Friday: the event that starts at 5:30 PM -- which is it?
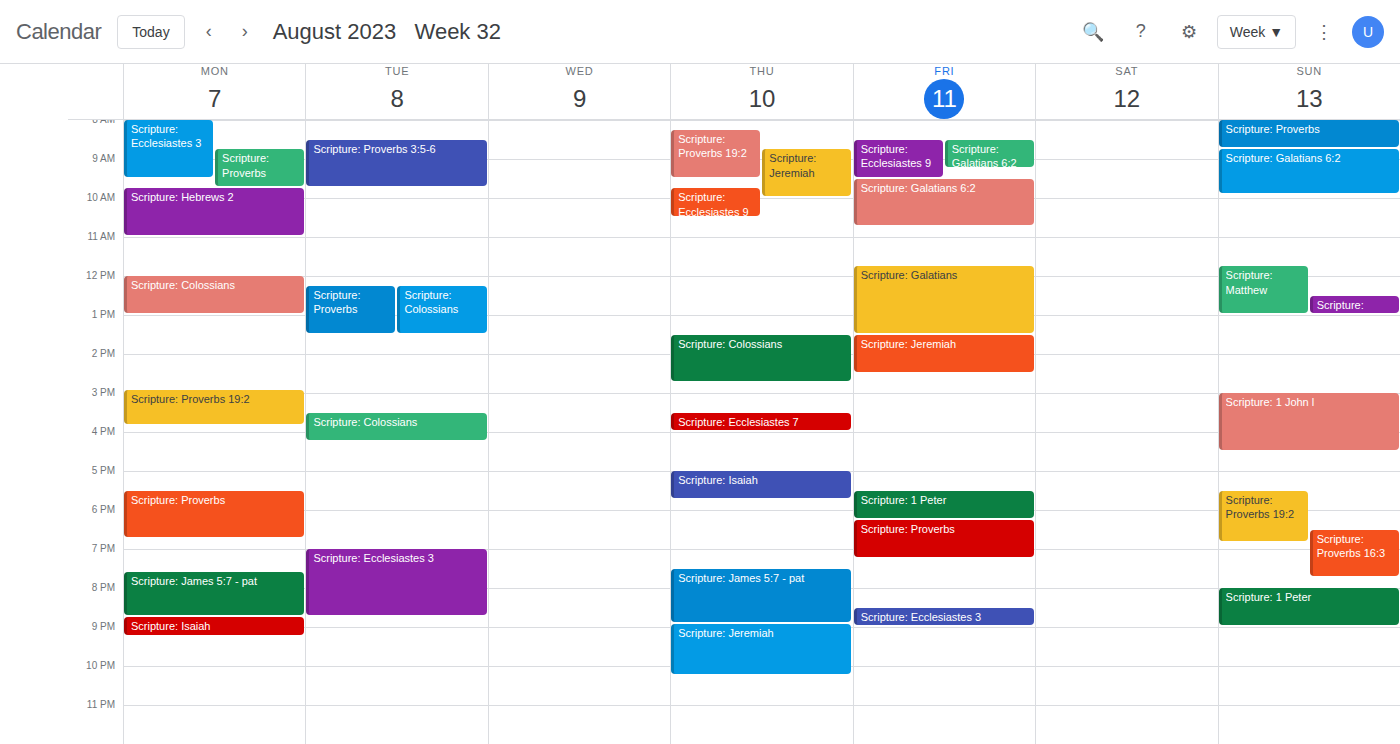
"Scripture: 1 Peter"